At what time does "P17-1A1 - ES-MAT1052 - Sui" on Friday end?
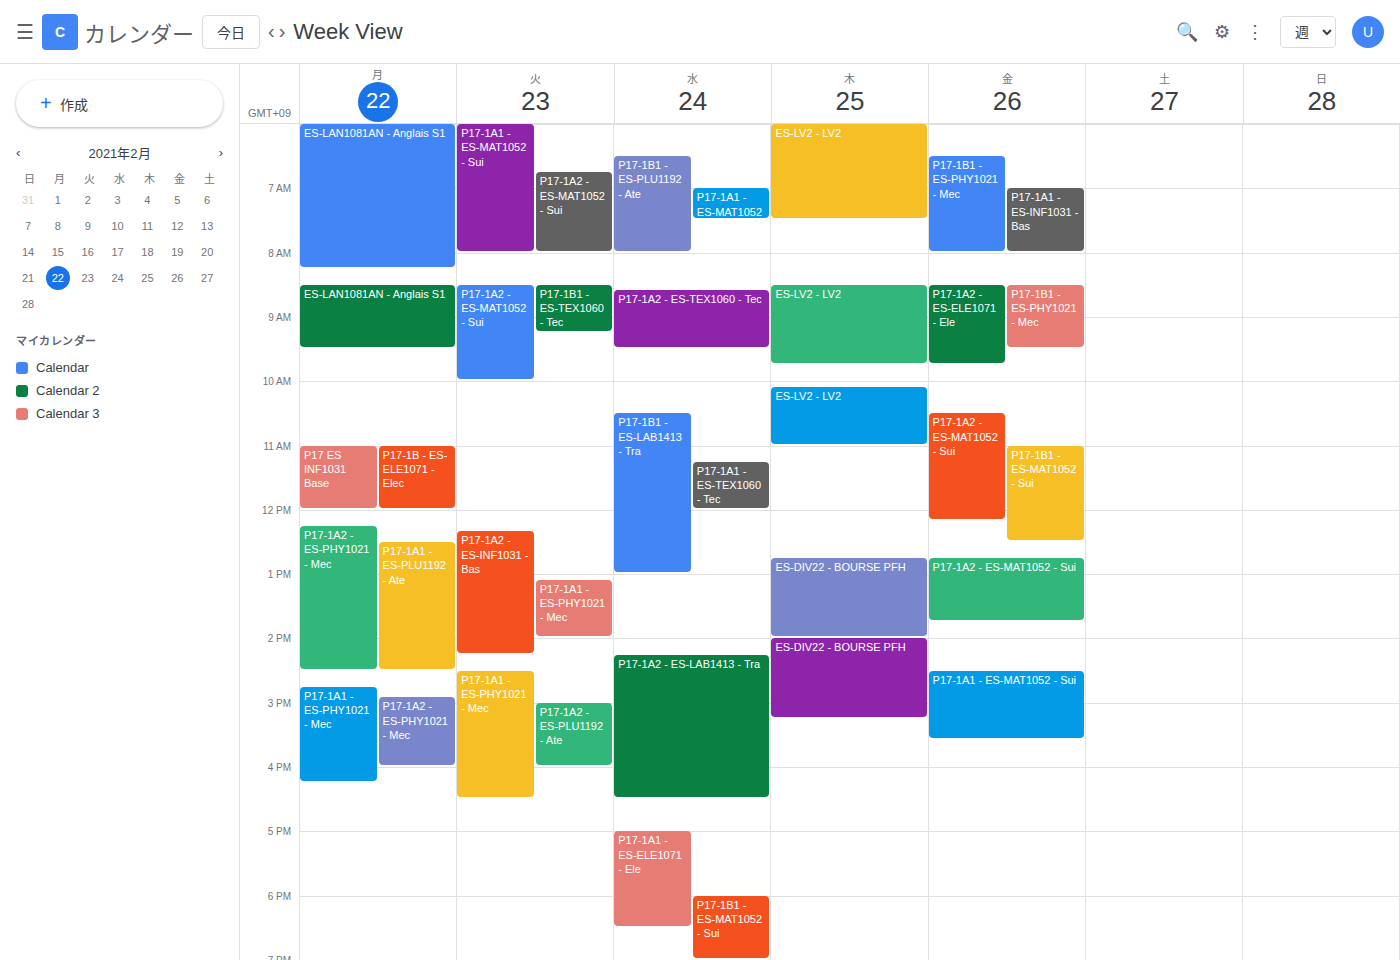
15:35